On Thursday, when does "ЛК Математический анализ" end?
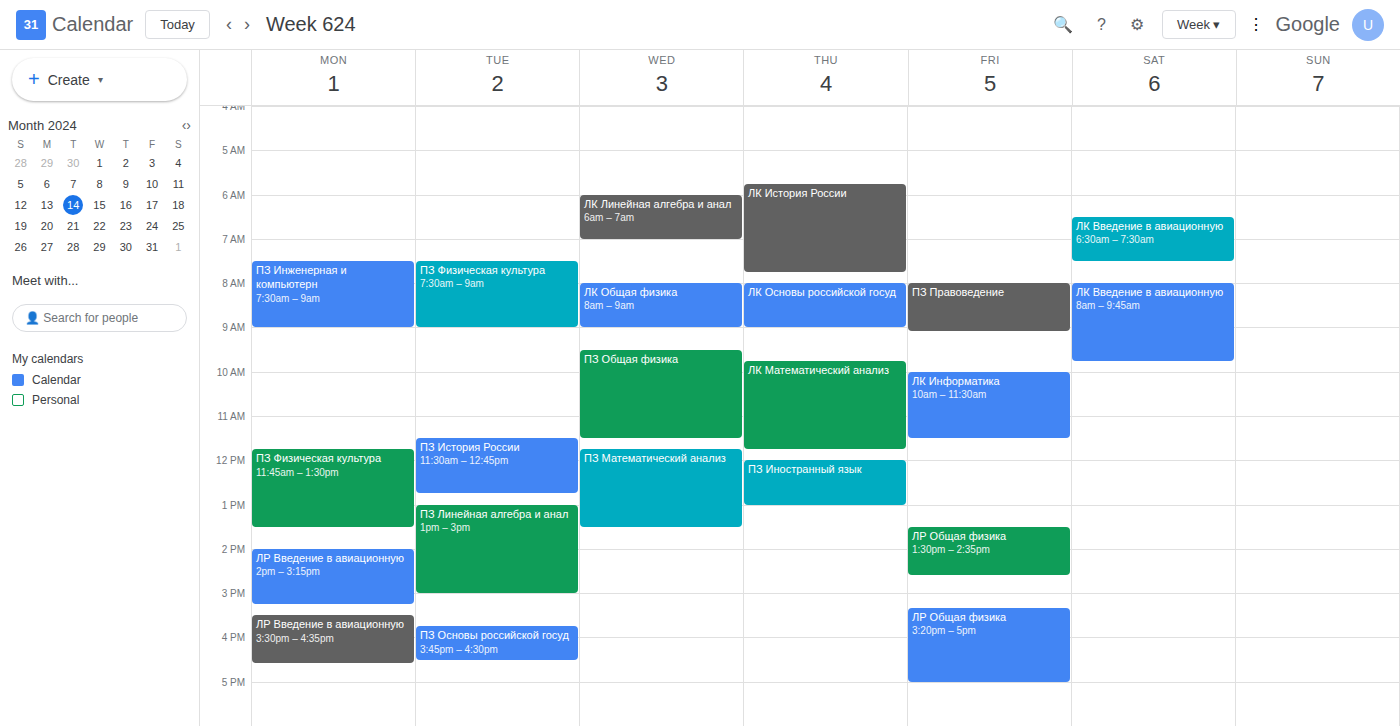
11:45 AM